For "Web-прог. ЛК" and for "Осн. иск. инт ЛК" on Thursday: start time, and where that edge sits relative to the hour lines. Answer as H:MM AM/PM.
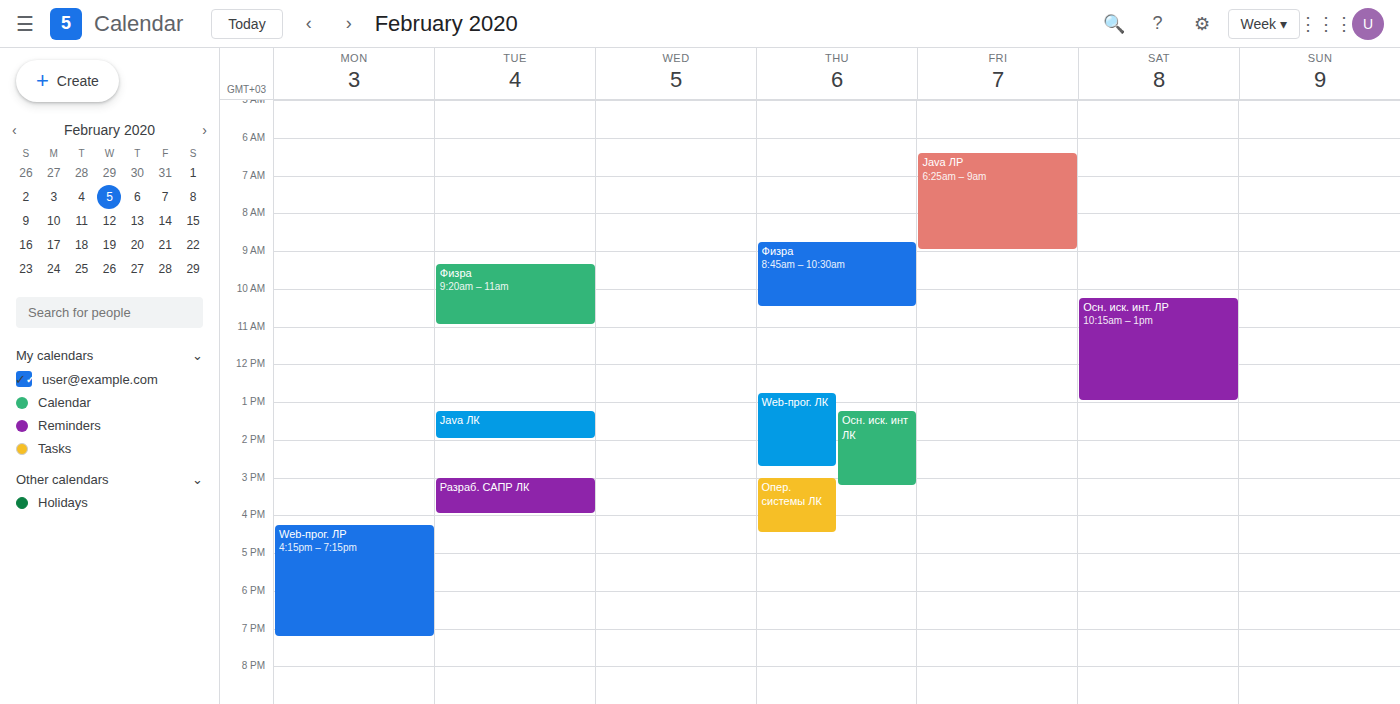
"Web-прог. ЛК": 12:45 PM, neither: three quarters of the way from the 12 PM line to the 1 PM line. "Осн. иск. инт ЛК": 1:15 PM, neither: a quarter of the way from the 1 PM line to the 2 PM line.